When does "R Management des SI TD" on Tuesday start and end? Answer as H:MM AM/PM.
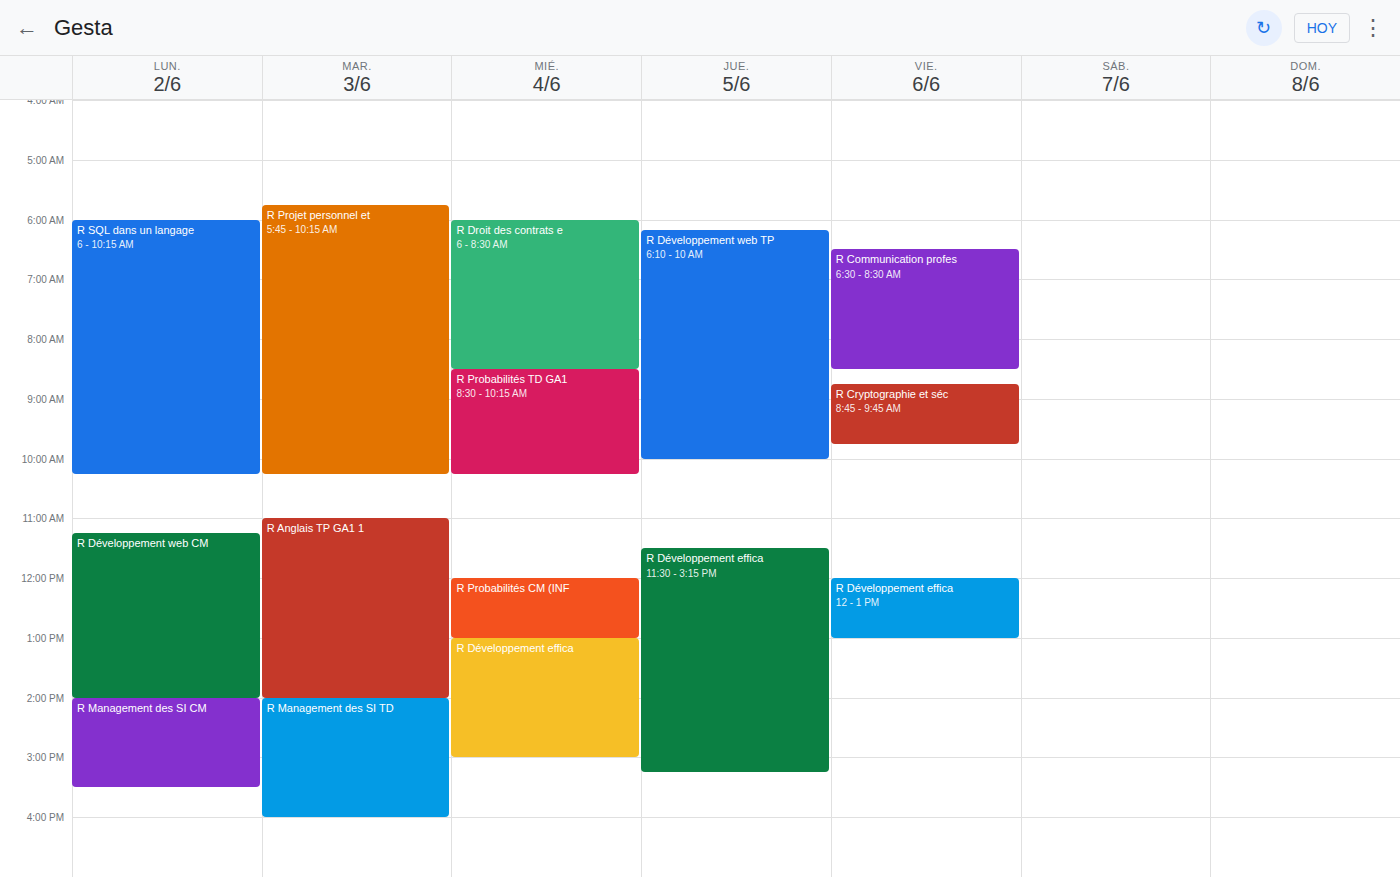
2:00 PM to 4:00 PM